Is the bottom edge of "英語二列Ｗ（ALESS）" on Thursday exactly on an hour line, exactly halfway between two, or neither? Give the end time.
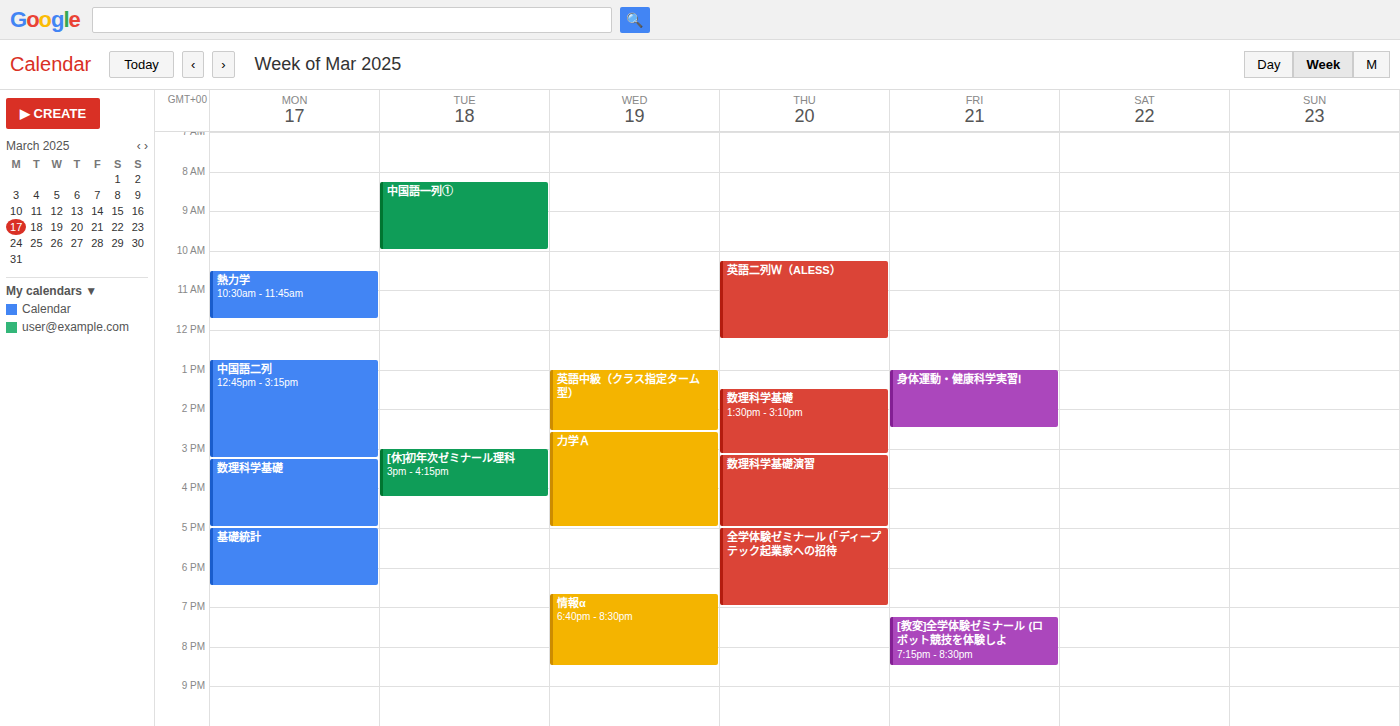
12:15 -- neither: a quarter of the way from the 12:00 line to the 13:00 line.